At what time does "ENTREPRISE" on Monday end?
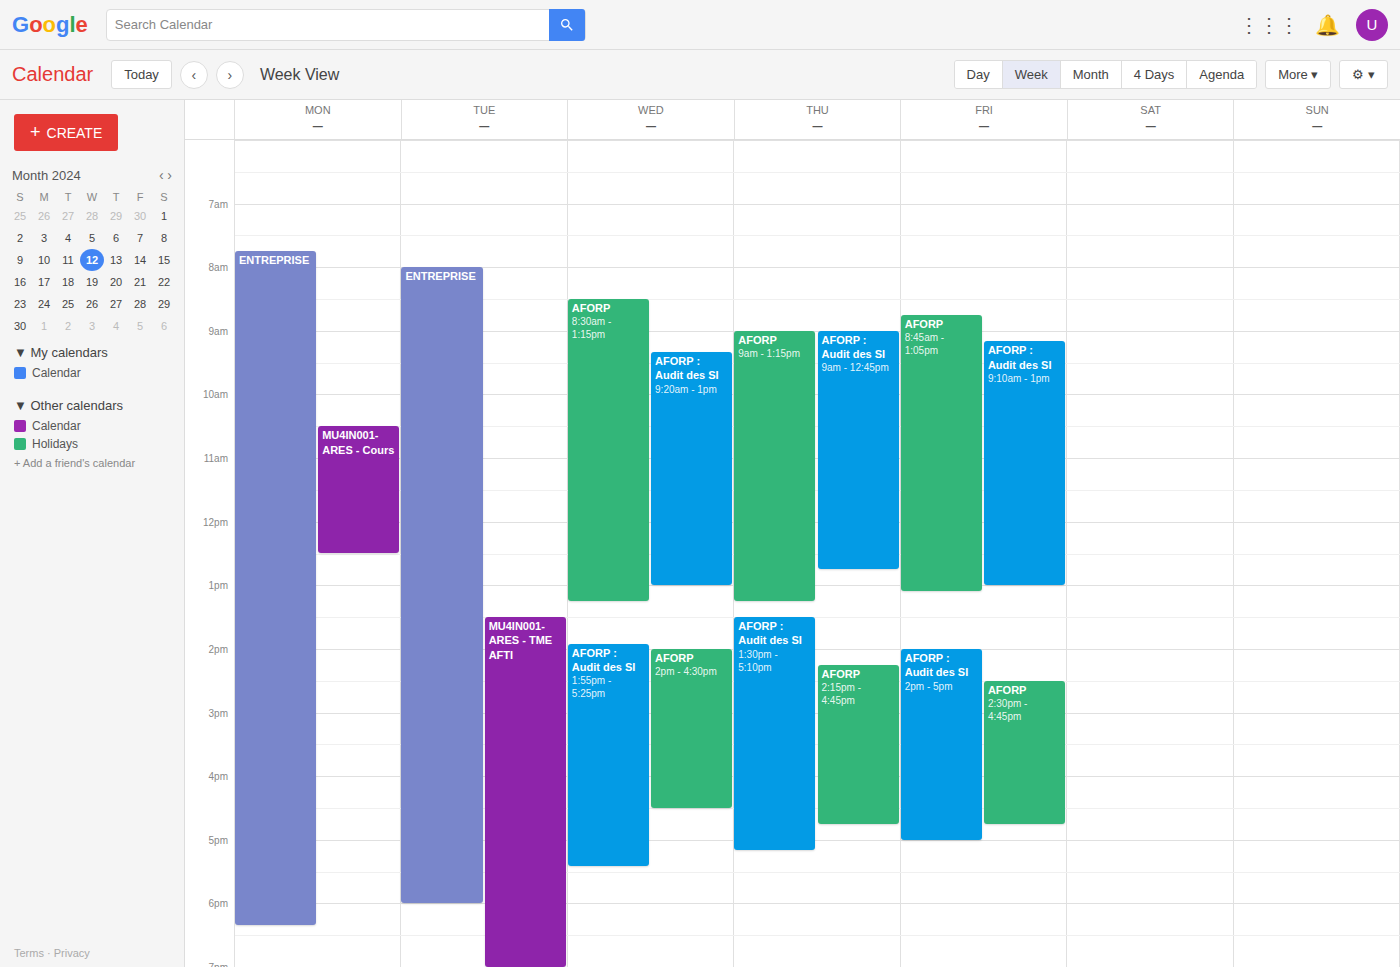
6:20 PM